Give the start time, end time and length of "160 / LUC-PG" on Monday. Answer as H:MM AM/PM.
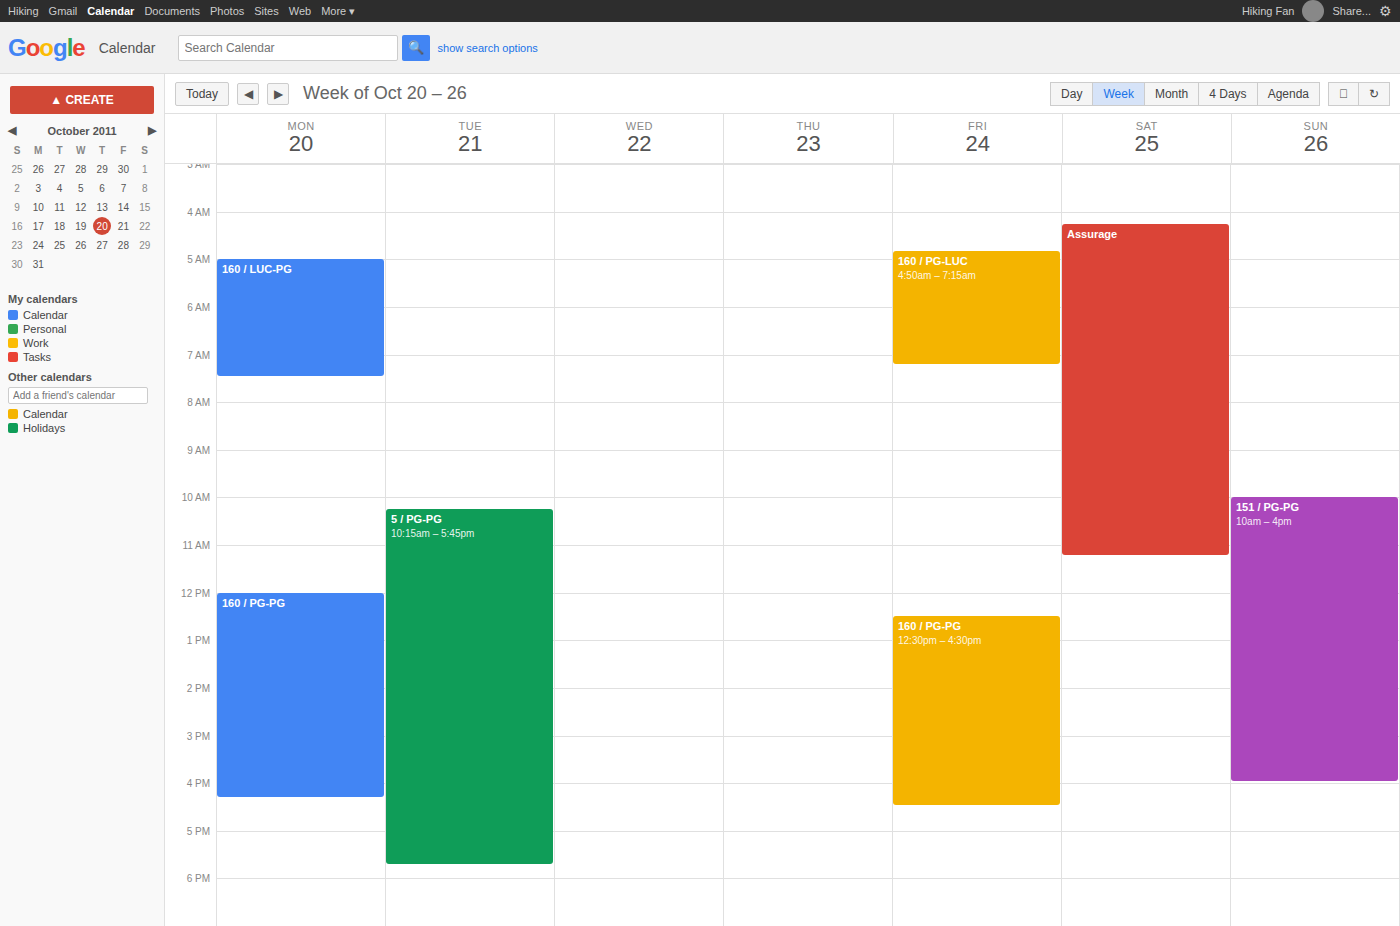
5:00 AM to 7:30 AM, 2 hours 30 minutes